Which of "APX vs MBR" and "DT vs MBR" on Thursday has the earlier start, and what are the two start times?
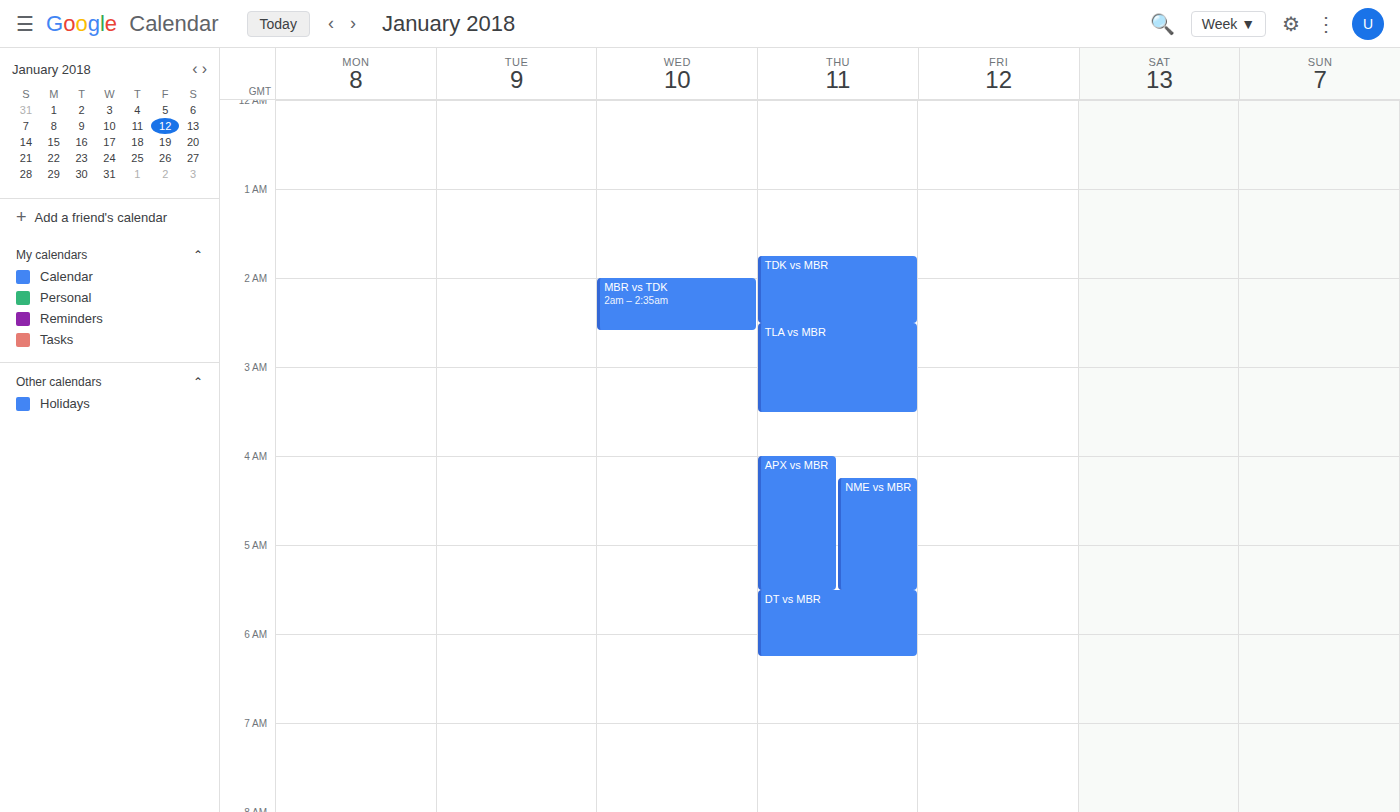
"APX vs MBR" 4:00 AM; "DT vs MBR" 5:30 AM.